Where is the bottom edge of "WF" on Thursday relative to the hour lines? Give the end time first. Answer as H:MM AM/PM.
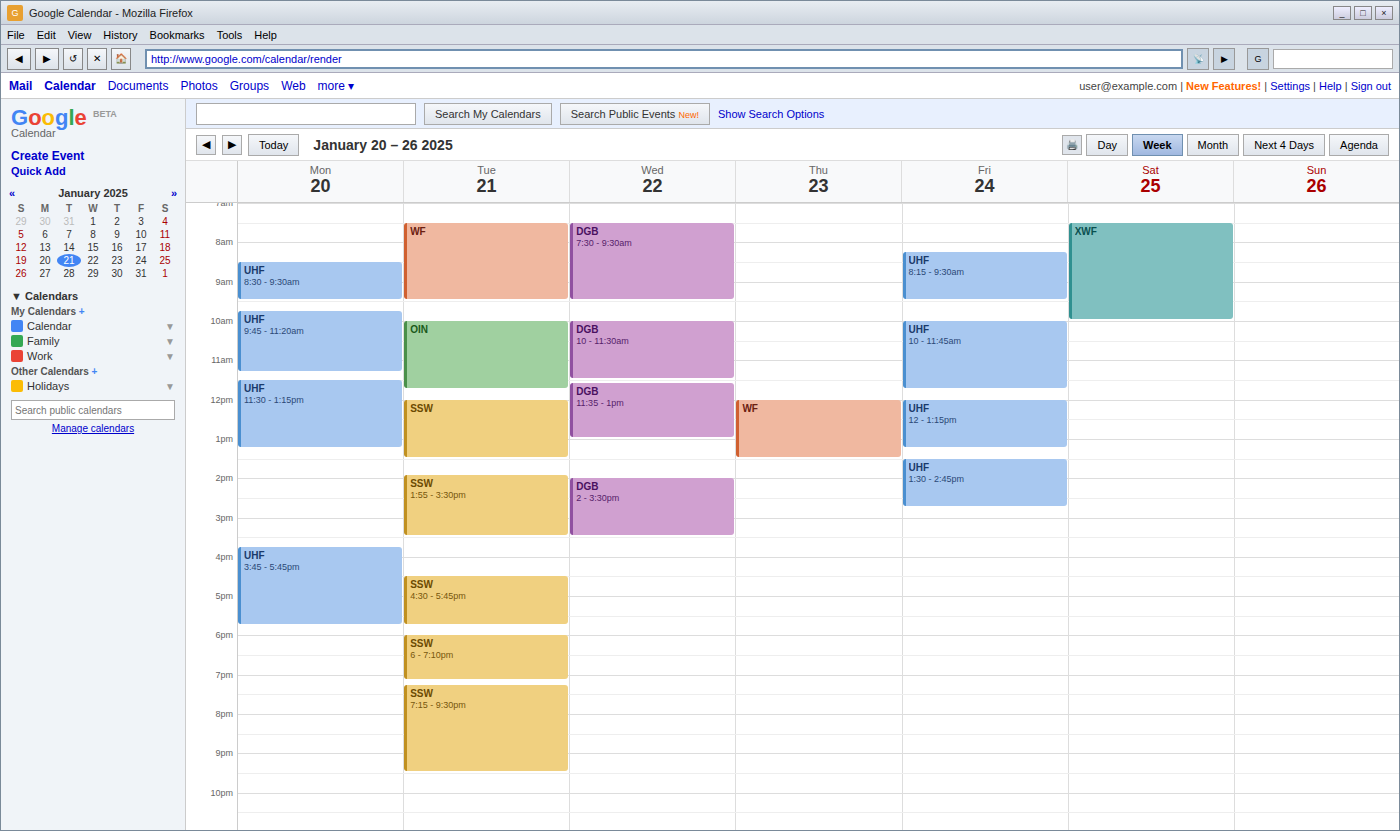
1:30 PM -- halfway between the 1 PM and 2 PM lines.